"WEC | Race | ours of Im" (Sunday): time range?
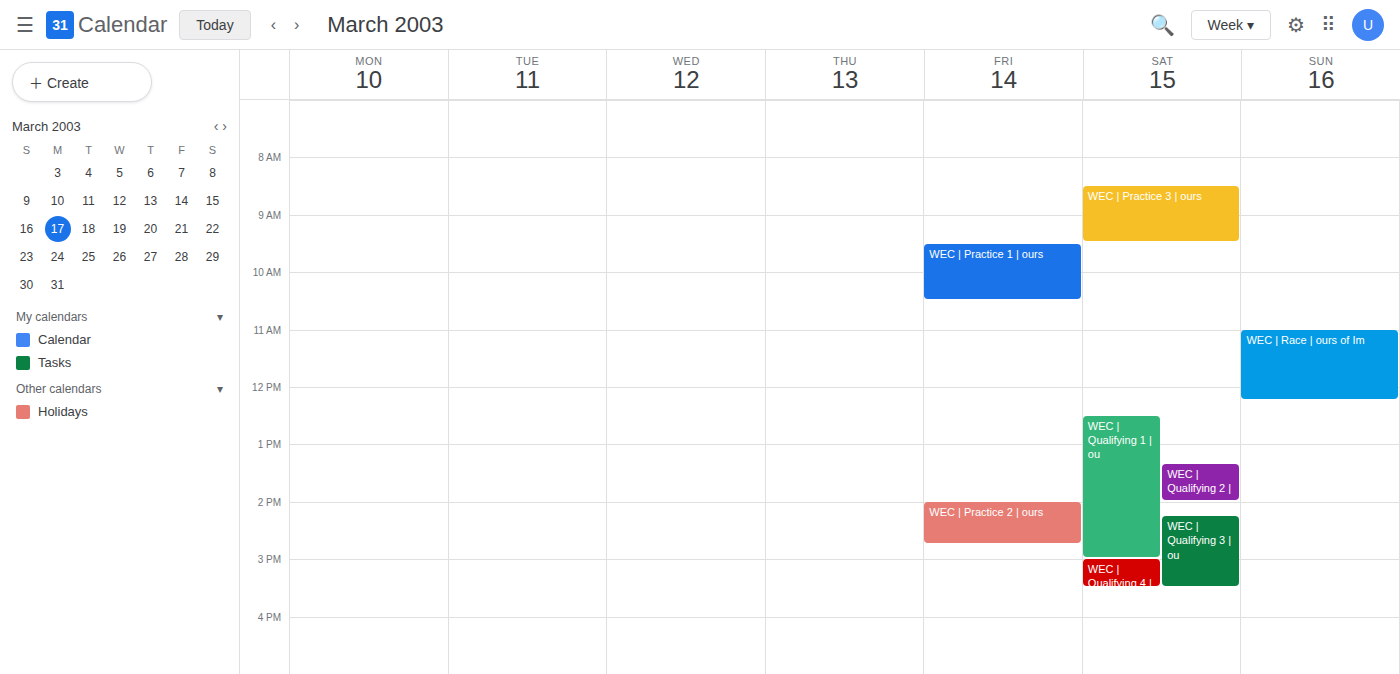
11:00 AM to 12:15 PM